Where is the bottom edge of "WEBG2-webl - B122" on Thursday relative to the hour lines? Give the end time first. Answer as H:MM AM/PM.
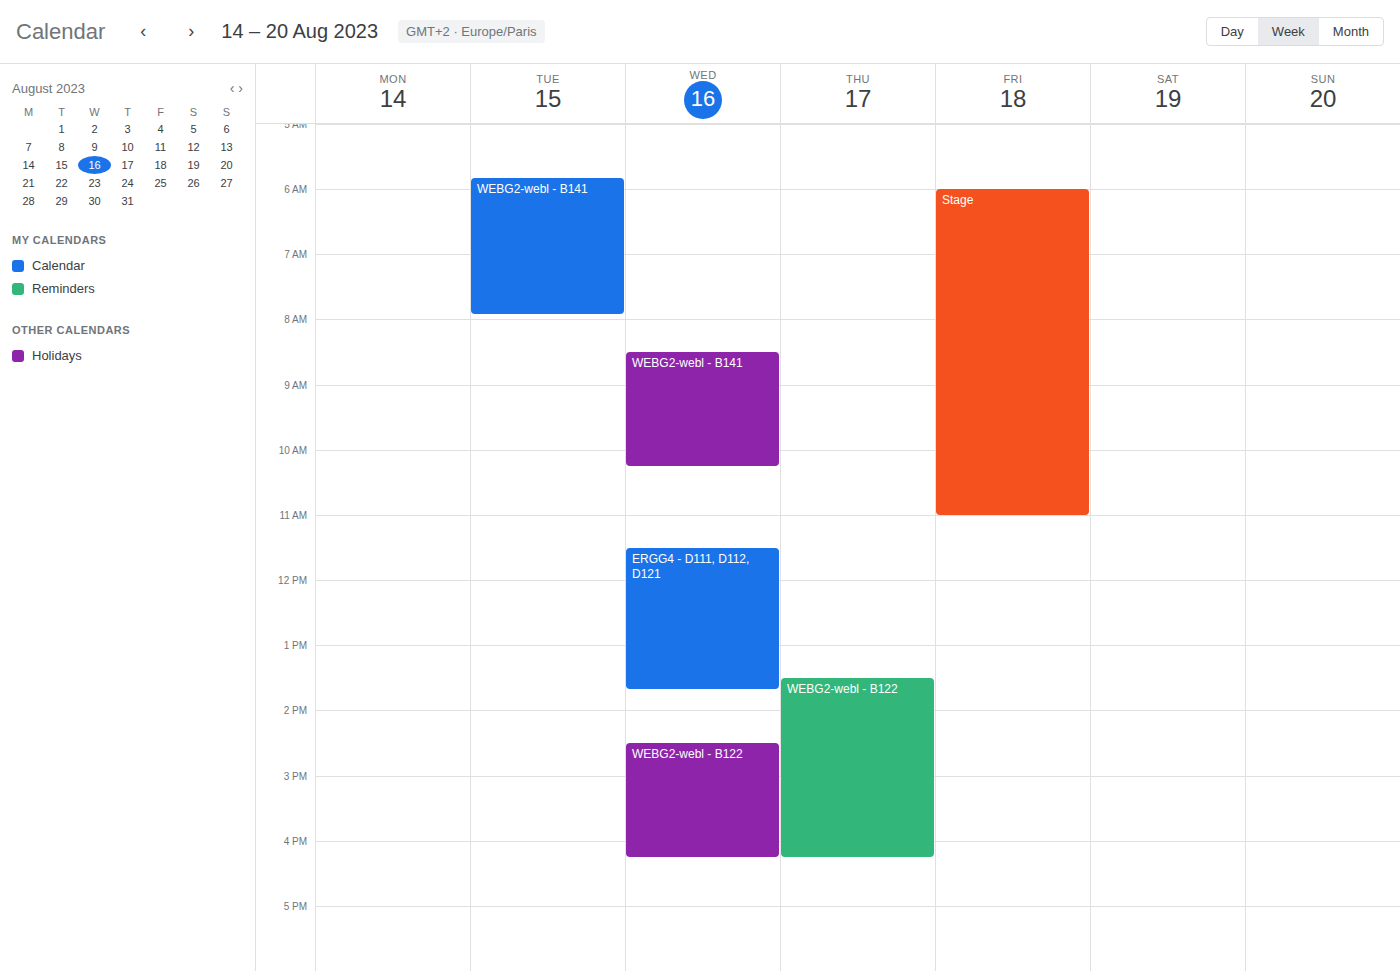
4:15 PM -- neither: a quarter of the way from the 4 PM line to the 5 PM line.